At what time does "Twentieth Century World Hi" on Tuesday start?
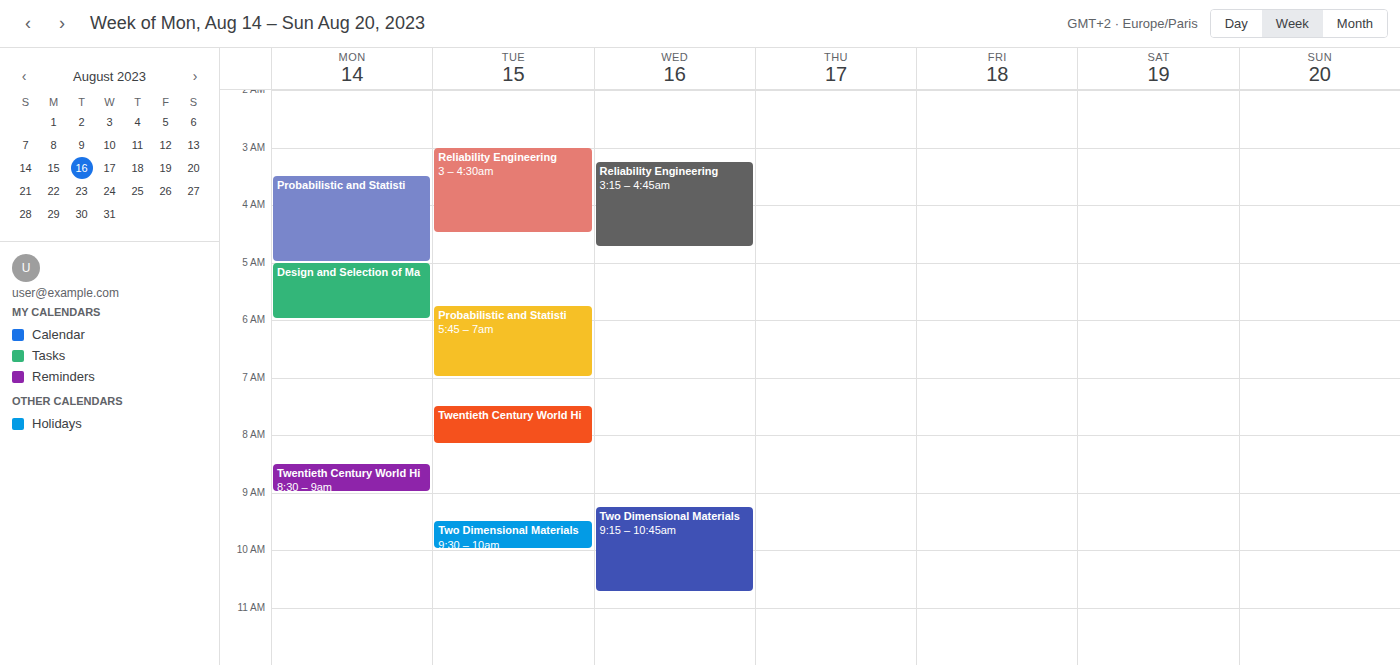
7:30 AM